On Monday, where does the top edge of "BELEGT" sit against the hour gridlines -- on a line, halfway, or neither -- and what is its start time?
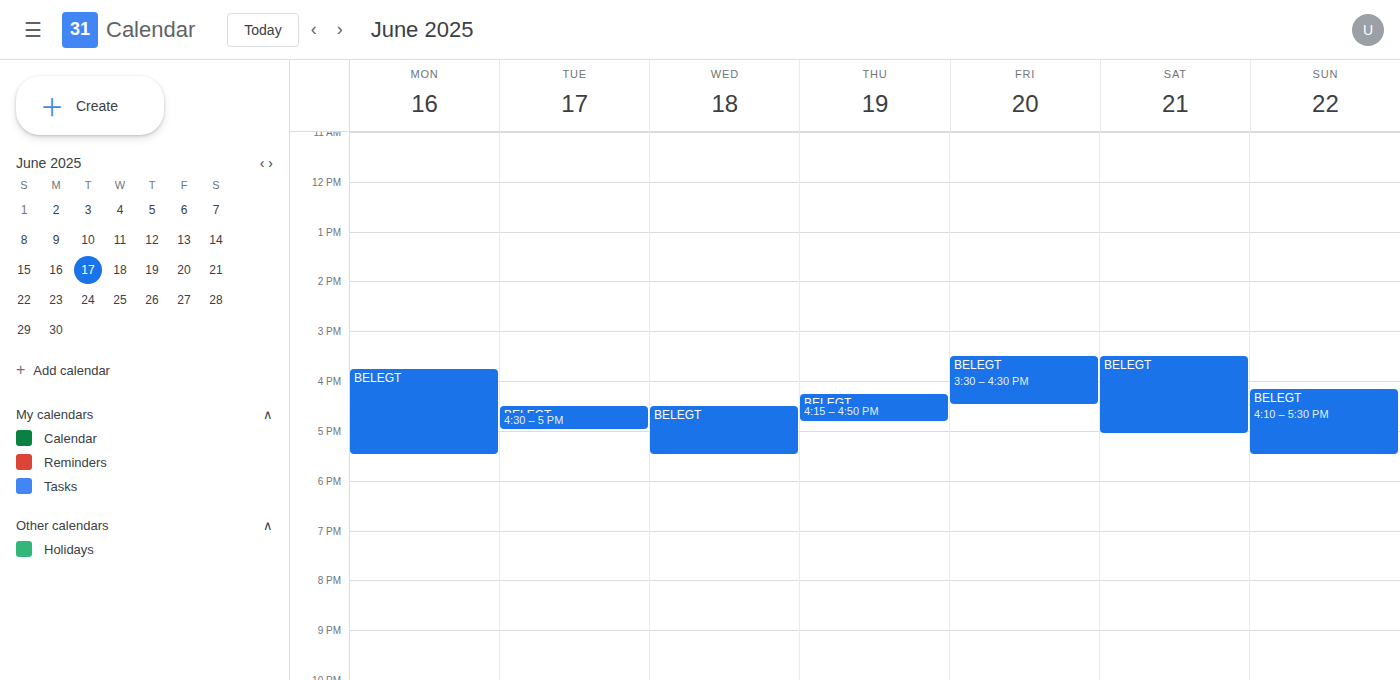
3:45 PM -- neither: three quarters of the way from the 3 PM line to the 4 PM line.